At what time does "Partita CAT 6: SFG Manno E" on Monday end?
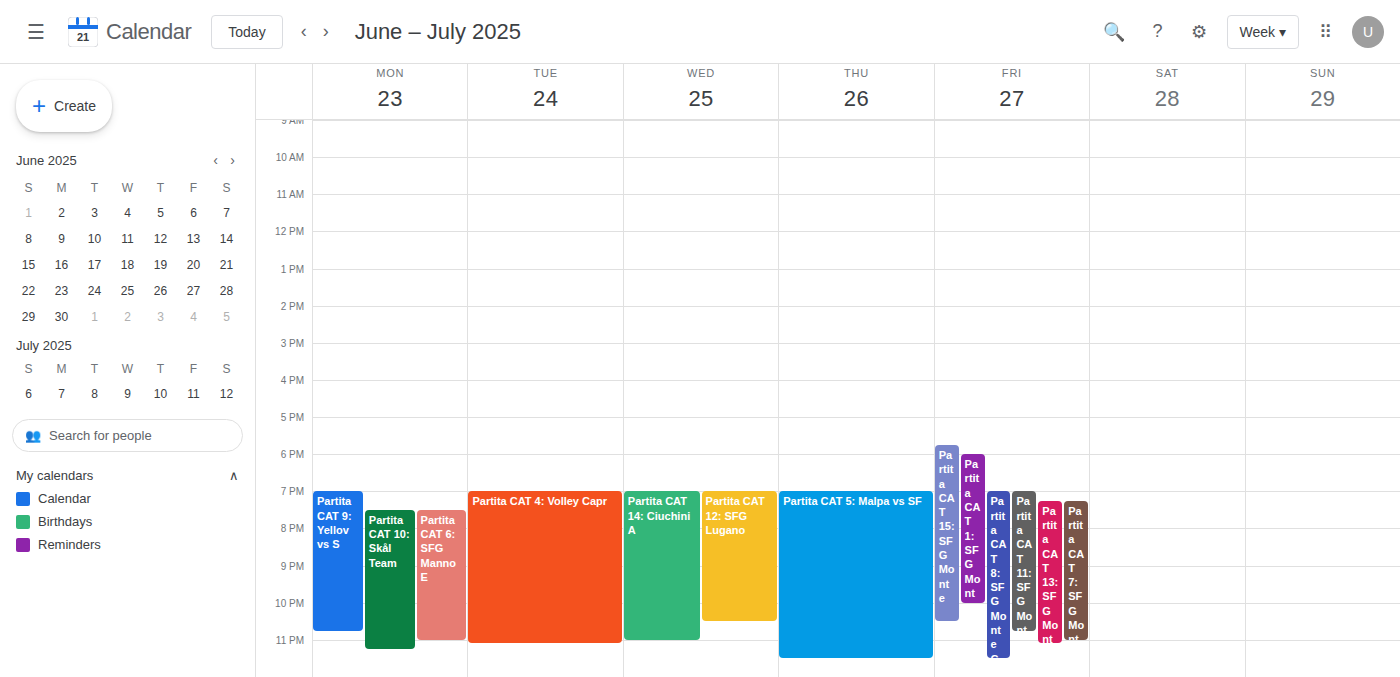
11:00 PM